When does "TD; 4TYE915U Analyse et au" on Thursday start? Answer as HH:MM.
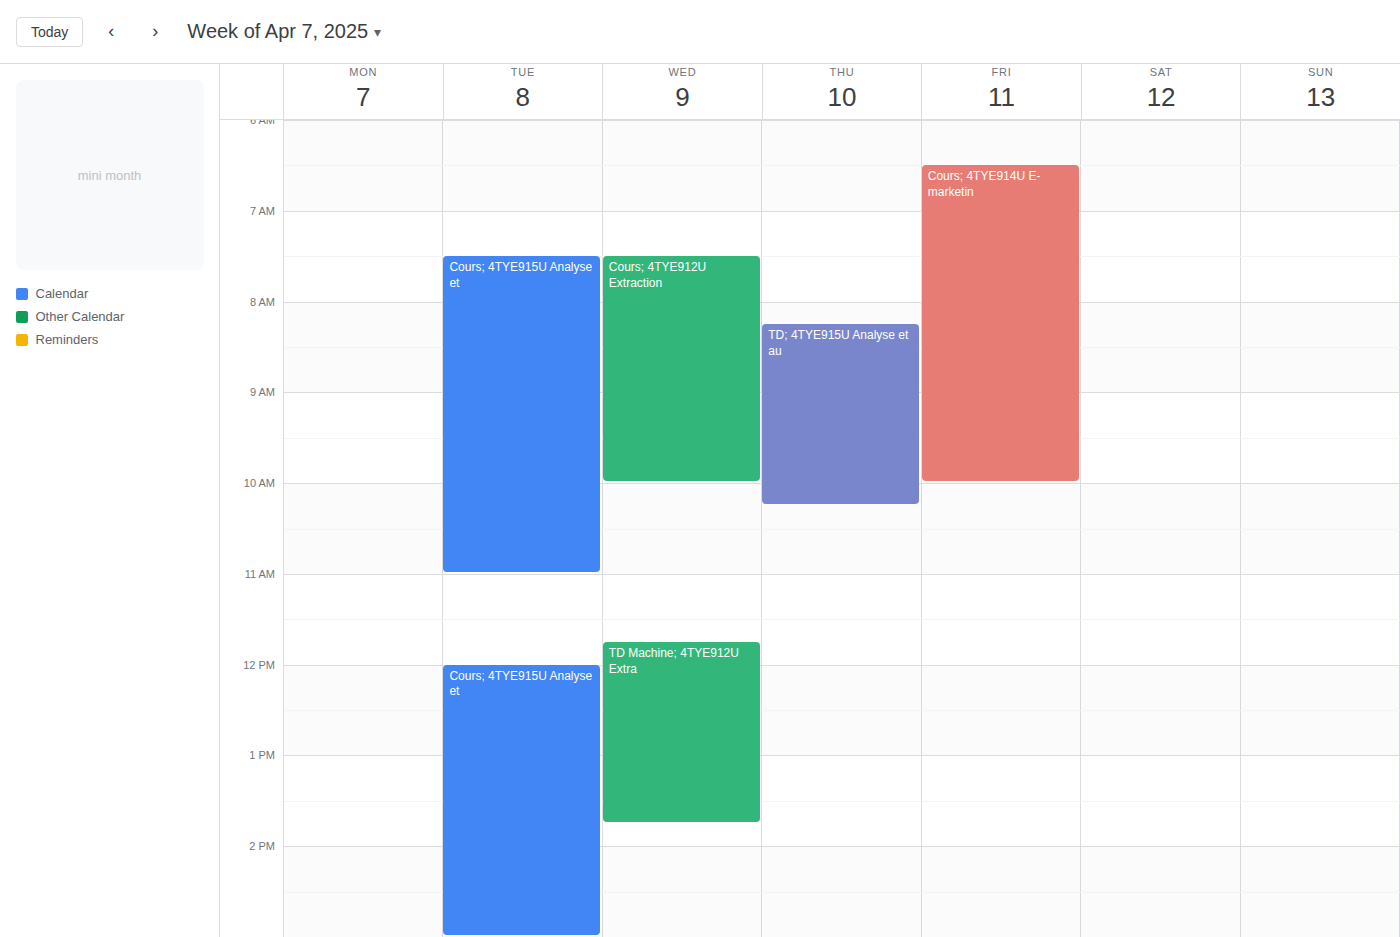
08:15